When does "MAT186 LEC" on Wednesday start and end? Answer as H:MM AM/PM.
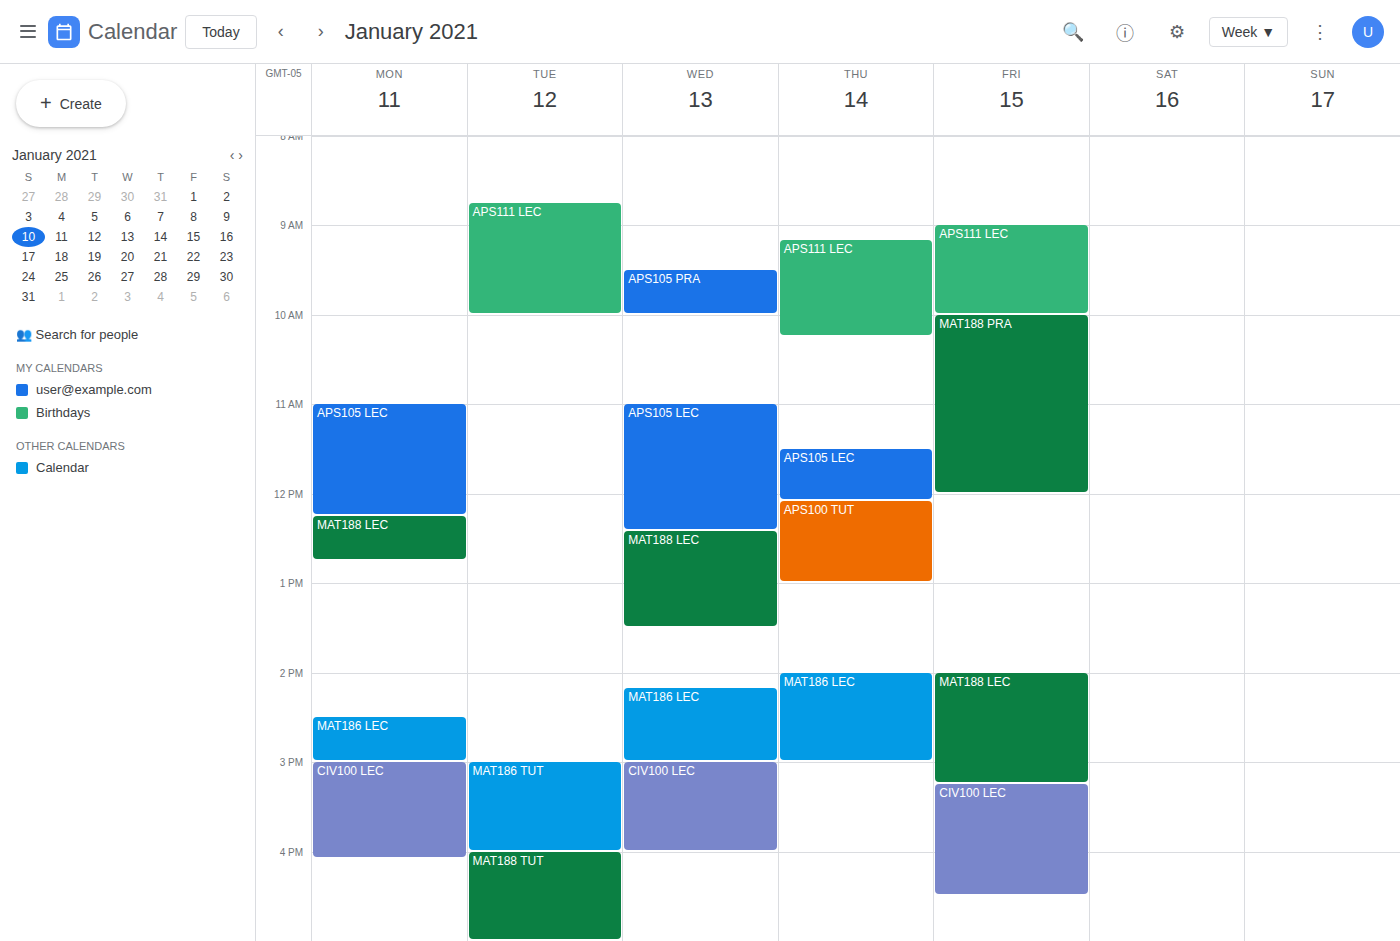
2:10 PM to 3:00 PM